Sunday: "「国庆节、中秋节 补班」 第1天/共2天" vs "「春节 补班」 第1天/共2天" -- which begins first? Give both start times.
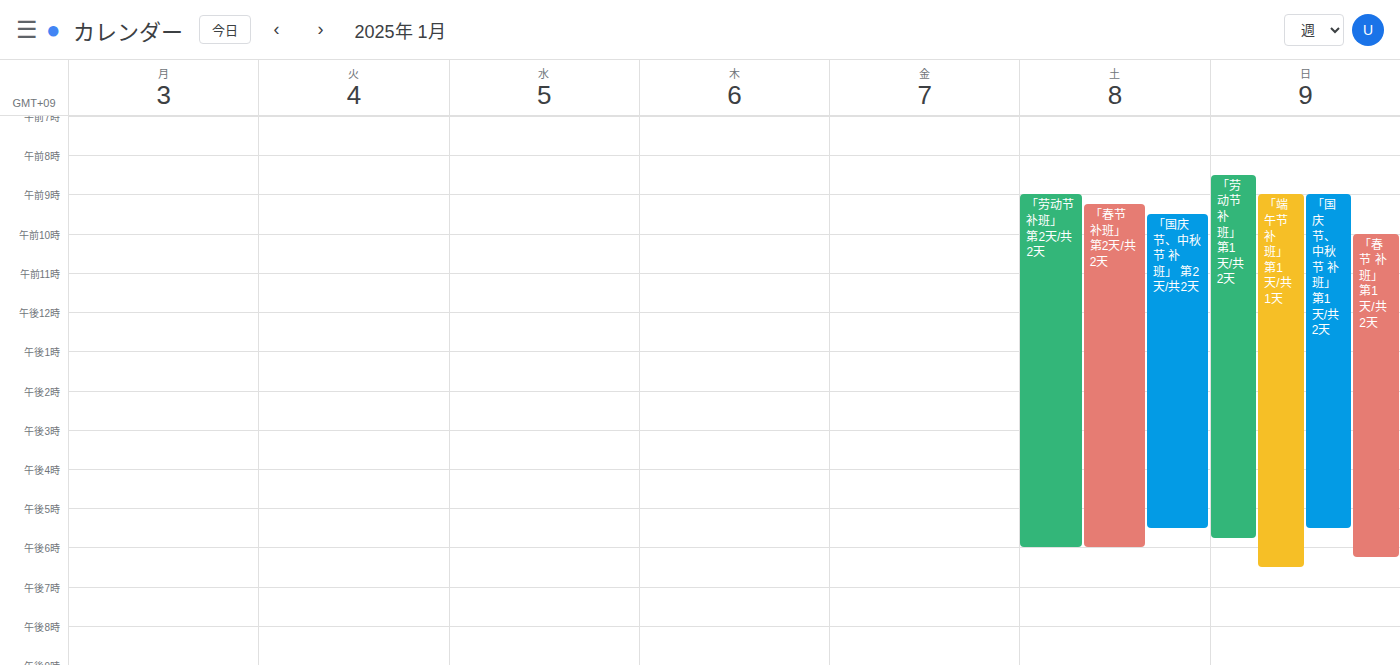
"「国庆节、中秋节 补班」 第1天/共2天" 9:00 AM; "「春节 补班」 第1天/共2天" 10:00 AM.